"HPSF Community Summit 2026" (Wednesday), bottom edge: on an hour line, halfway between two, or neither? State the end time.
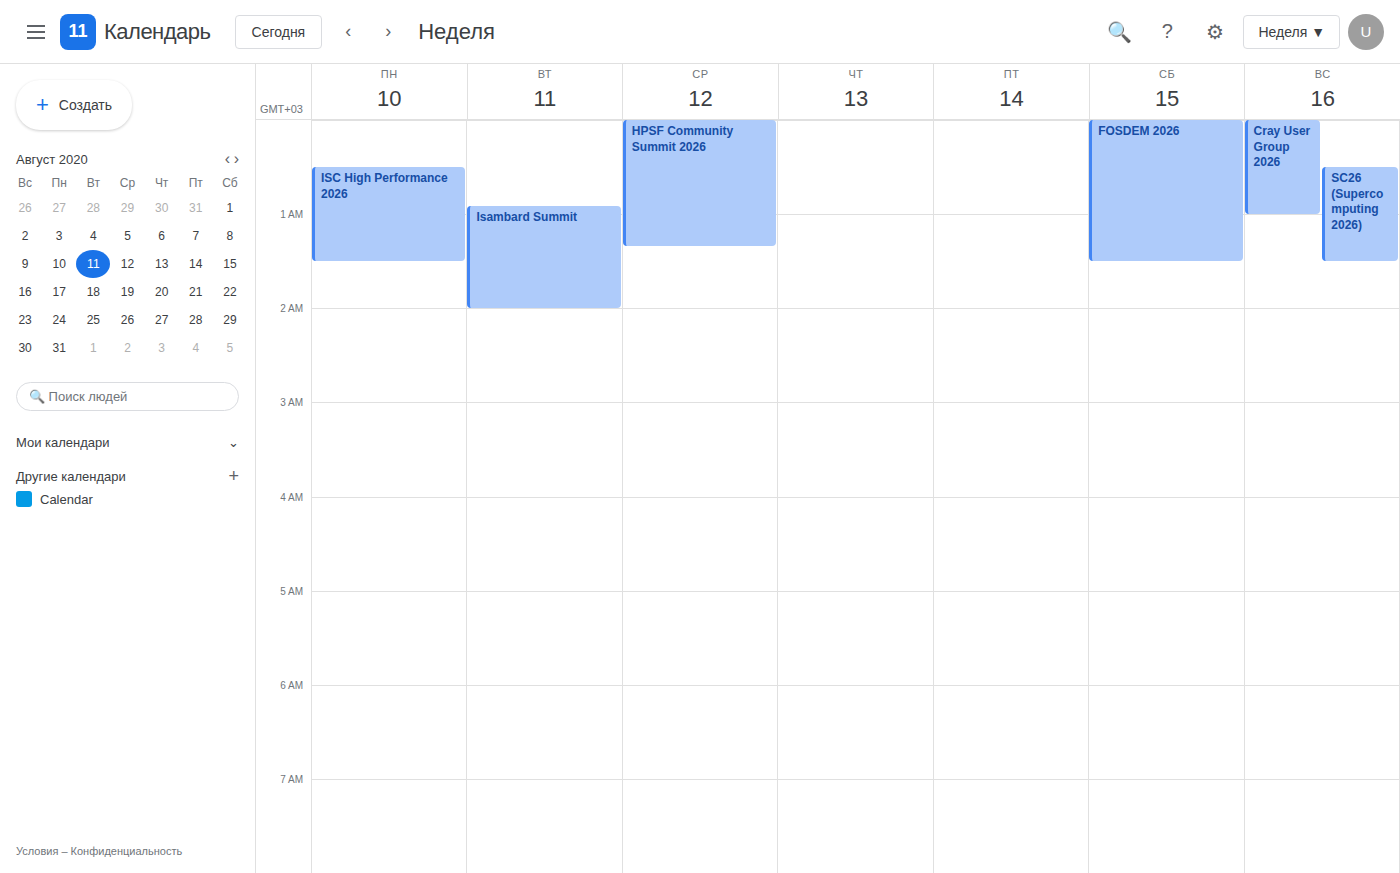
1:20 AM -- neither: 20 minutes below the 1 AM line and 40 minutes above the 2 AM line.